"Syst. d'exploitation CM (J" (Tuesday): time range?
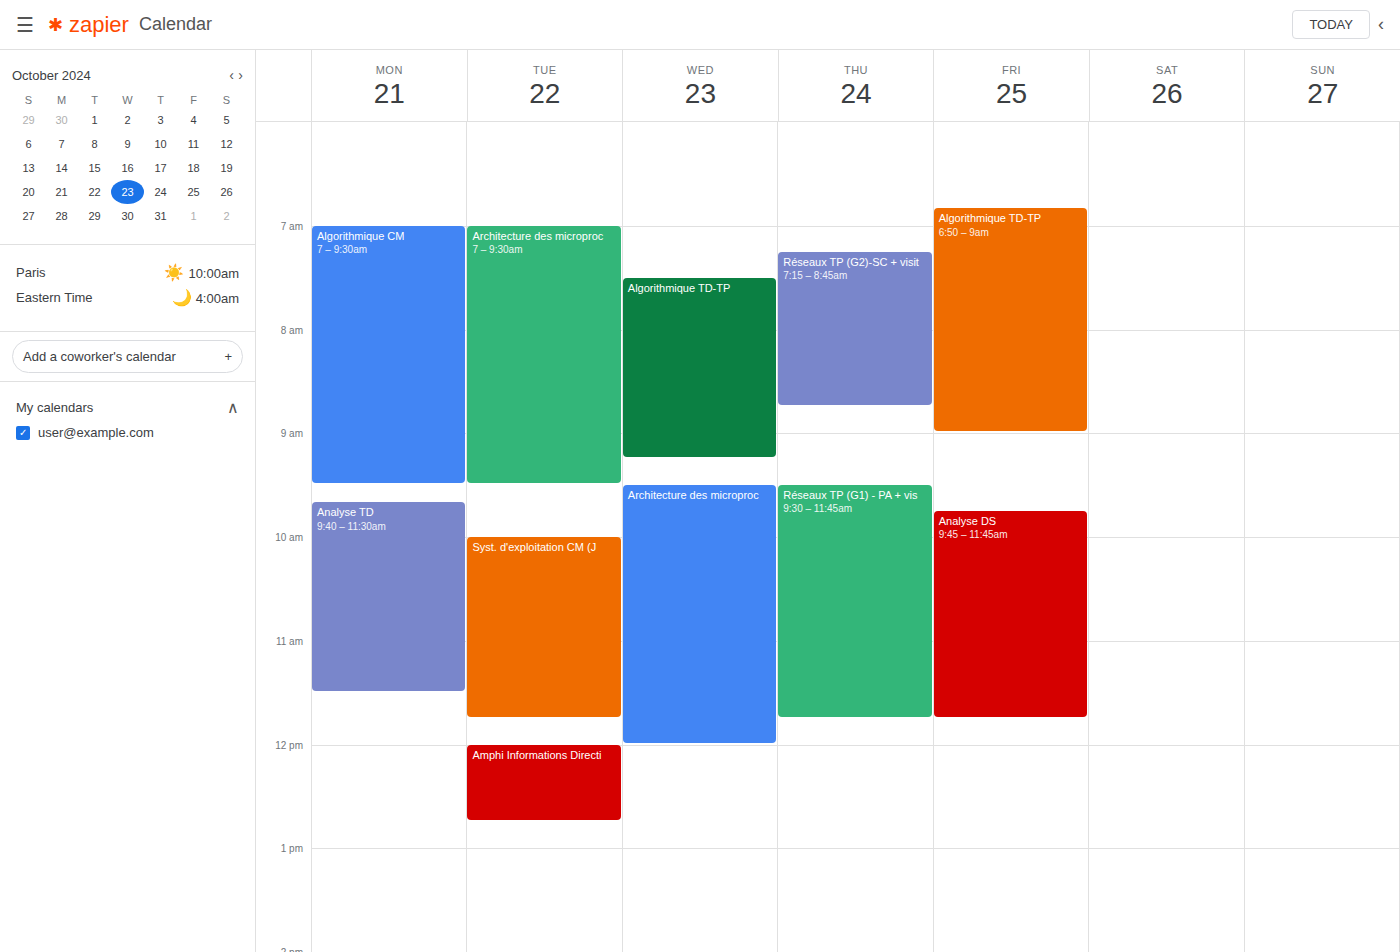
10:00 to 11:45